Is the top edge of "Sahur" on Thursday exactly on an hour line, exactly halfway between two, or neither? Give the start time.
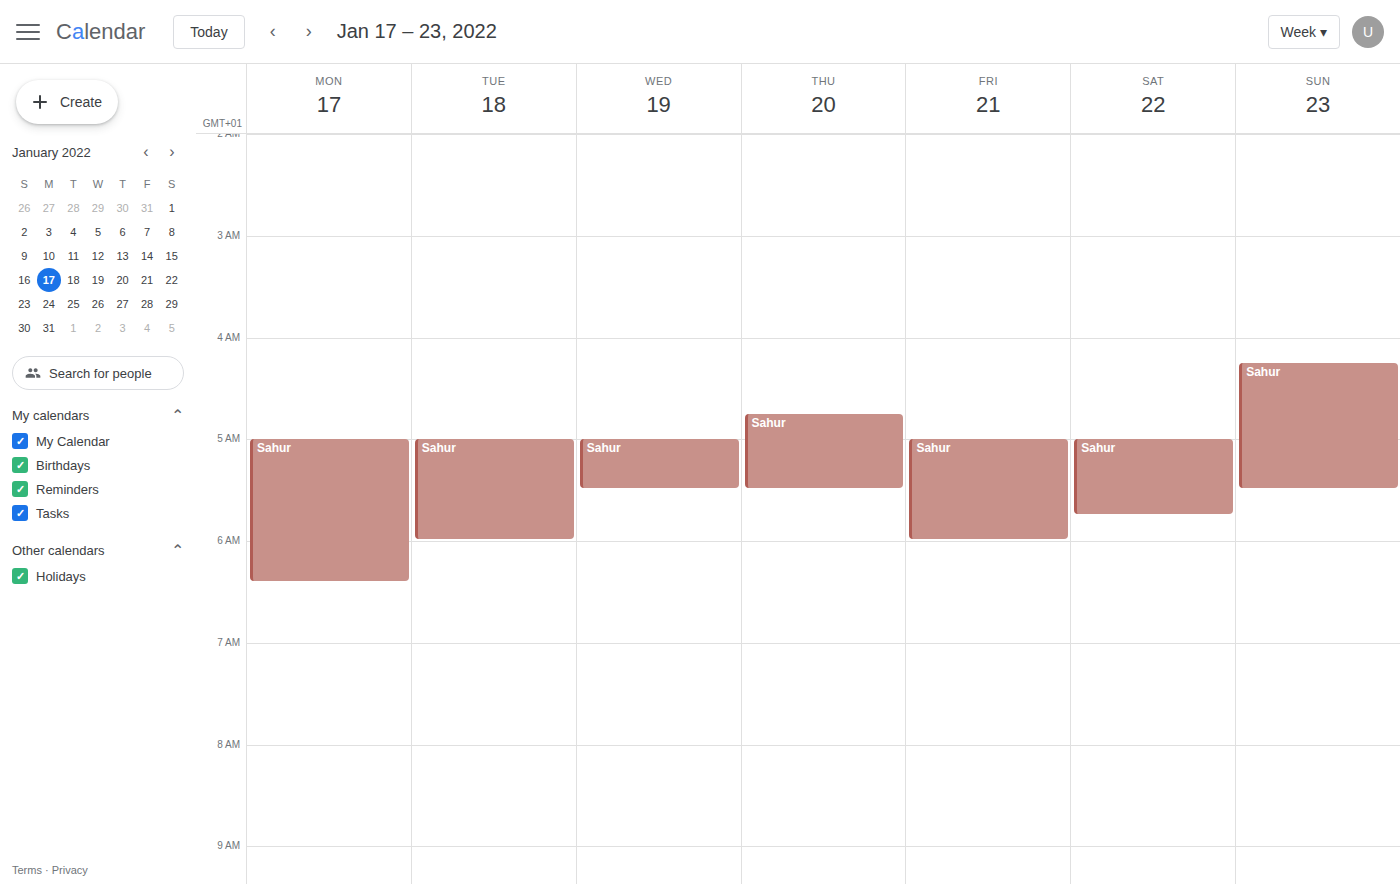
4:45 AM -- neither: three quarters of the way from the 4 AM line to the 5 AM line.